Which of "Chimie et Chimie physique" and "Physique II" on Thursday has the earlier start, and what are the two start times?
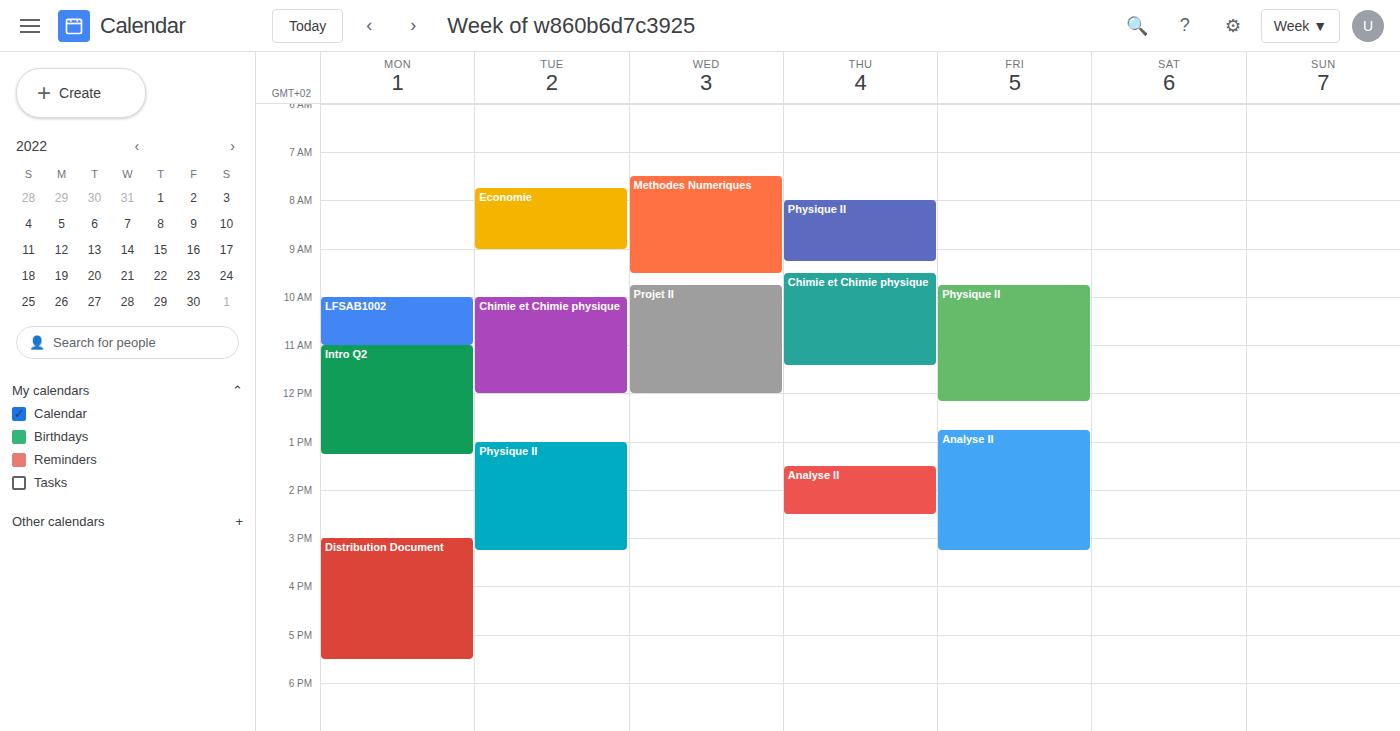
"Physique II" 8:00 AM; "Chimie et Chimie physique" 9:30 AM.